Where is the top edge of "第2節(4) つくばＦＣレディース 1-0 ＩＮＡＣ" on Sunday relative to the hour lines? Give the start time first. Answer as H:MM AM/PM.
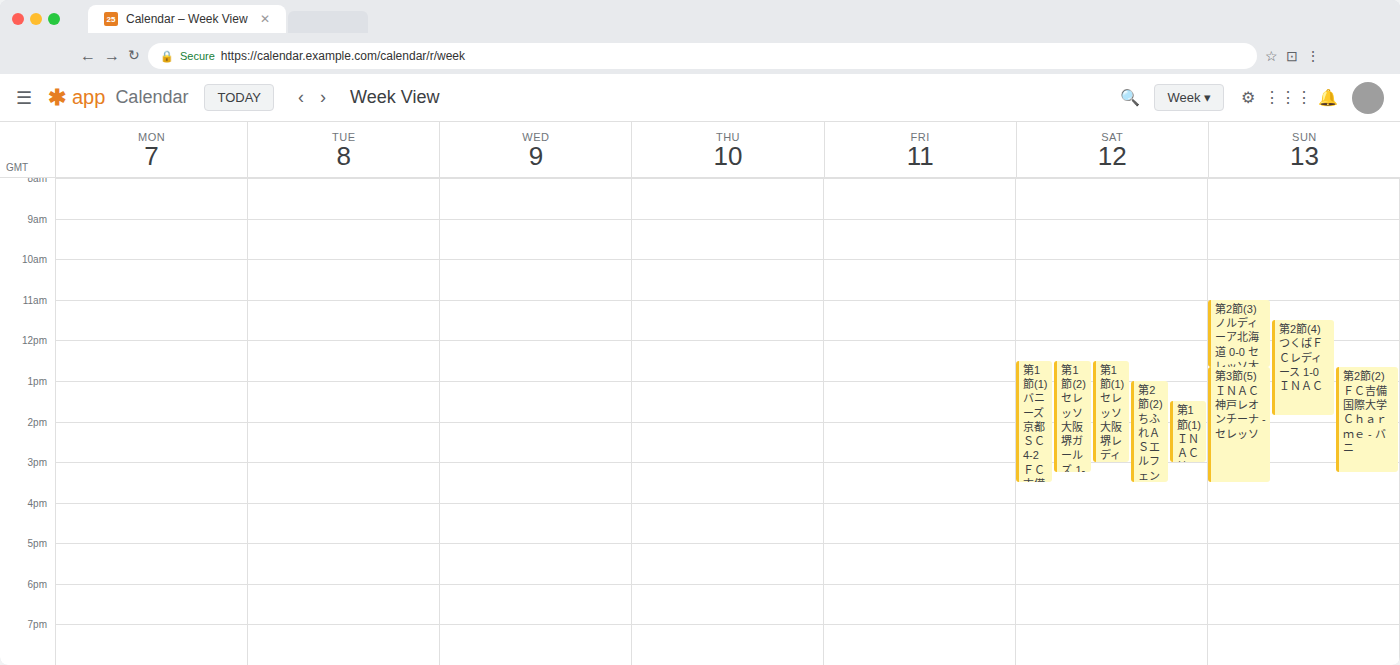
11:30 AM -- halfway between the 11 AM and 12 PM lines.